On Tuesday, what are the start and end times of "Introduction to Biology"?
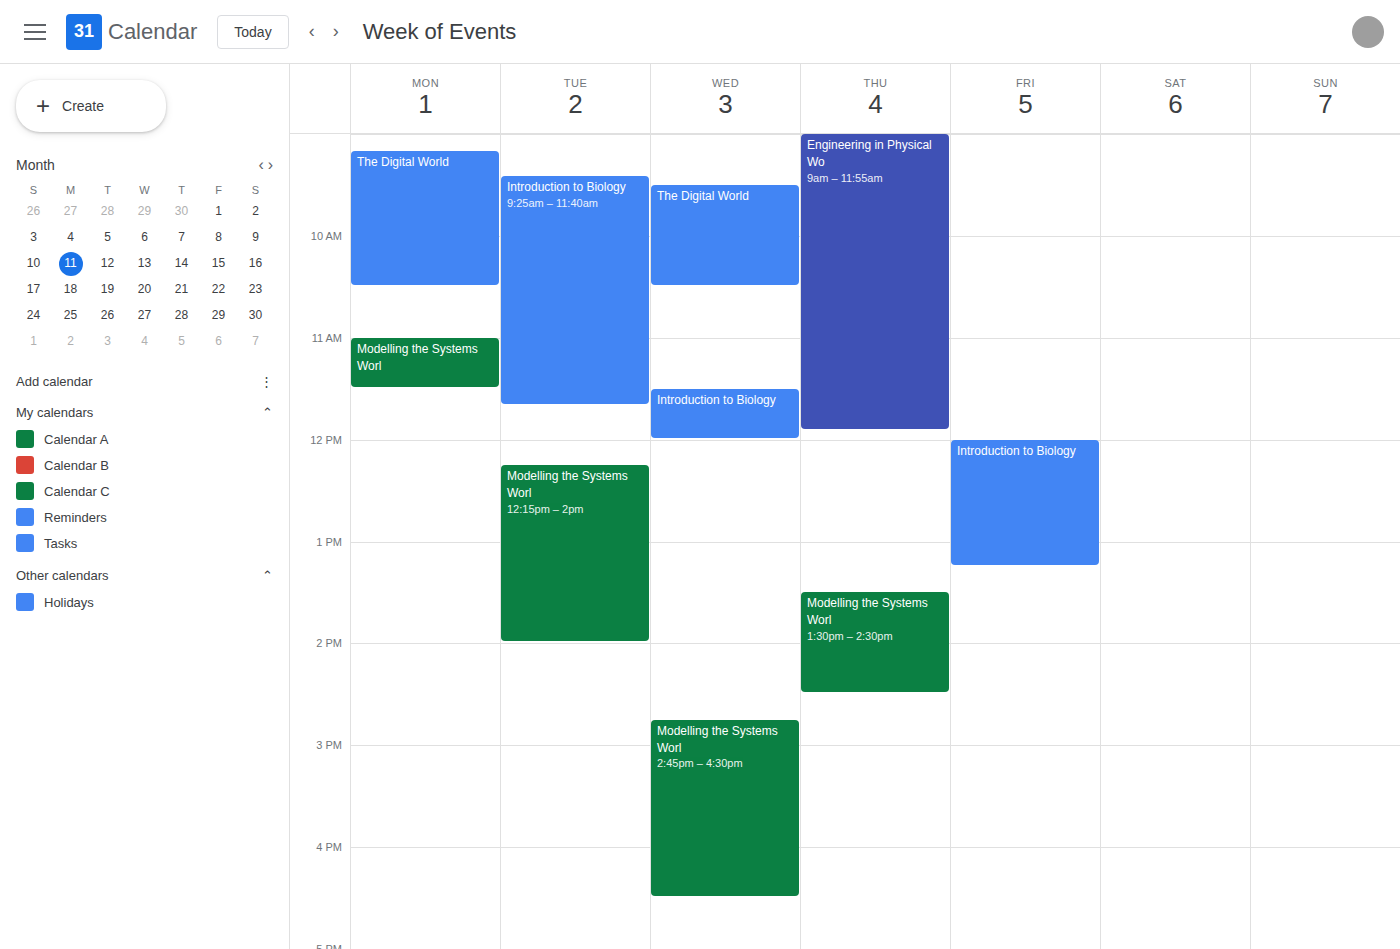
9:25 AM to 11:40 AM